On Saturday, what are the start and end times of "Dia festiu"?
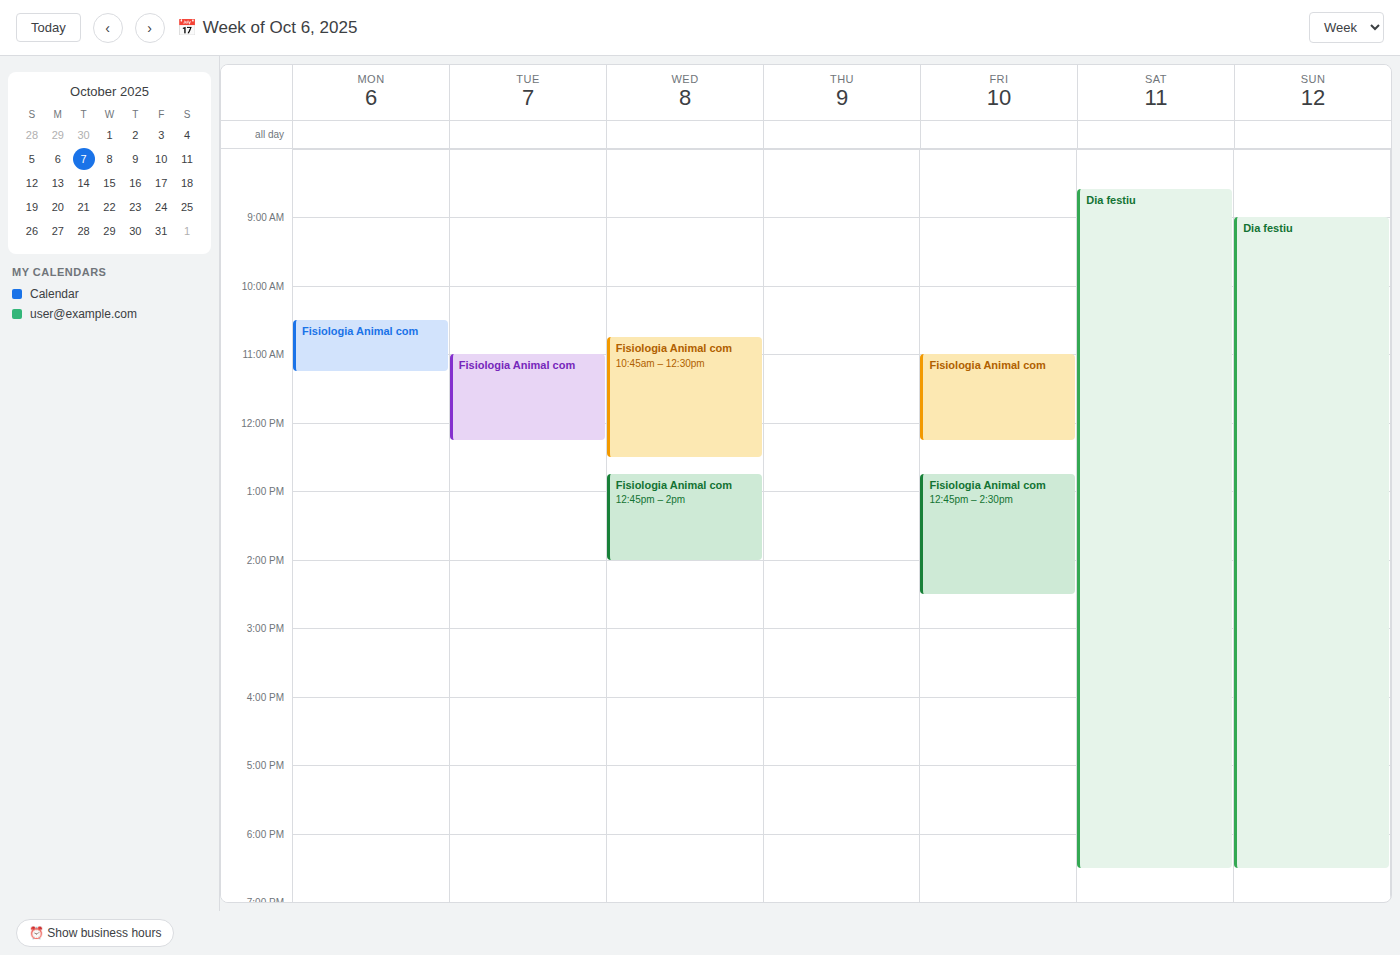
8:35 AM to 6:30 PM